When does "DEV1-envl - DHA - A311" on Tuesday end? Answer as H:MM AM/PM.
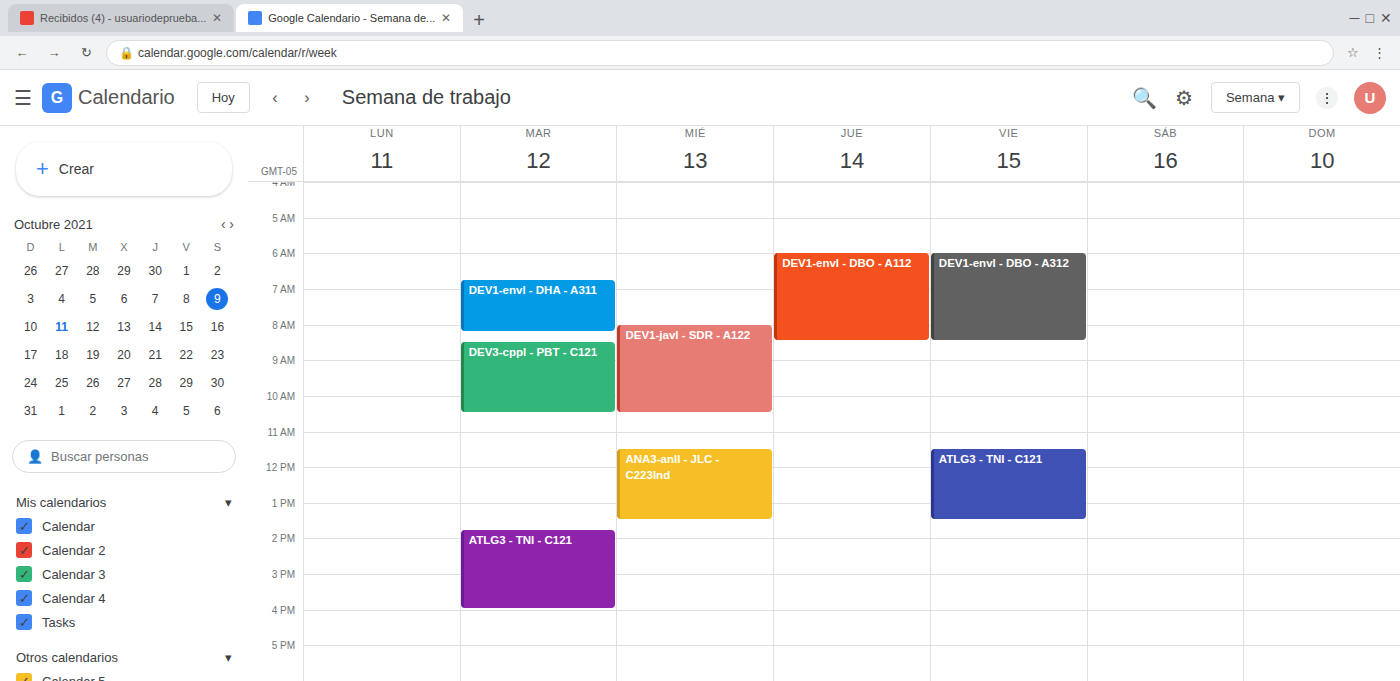
8:15 AM